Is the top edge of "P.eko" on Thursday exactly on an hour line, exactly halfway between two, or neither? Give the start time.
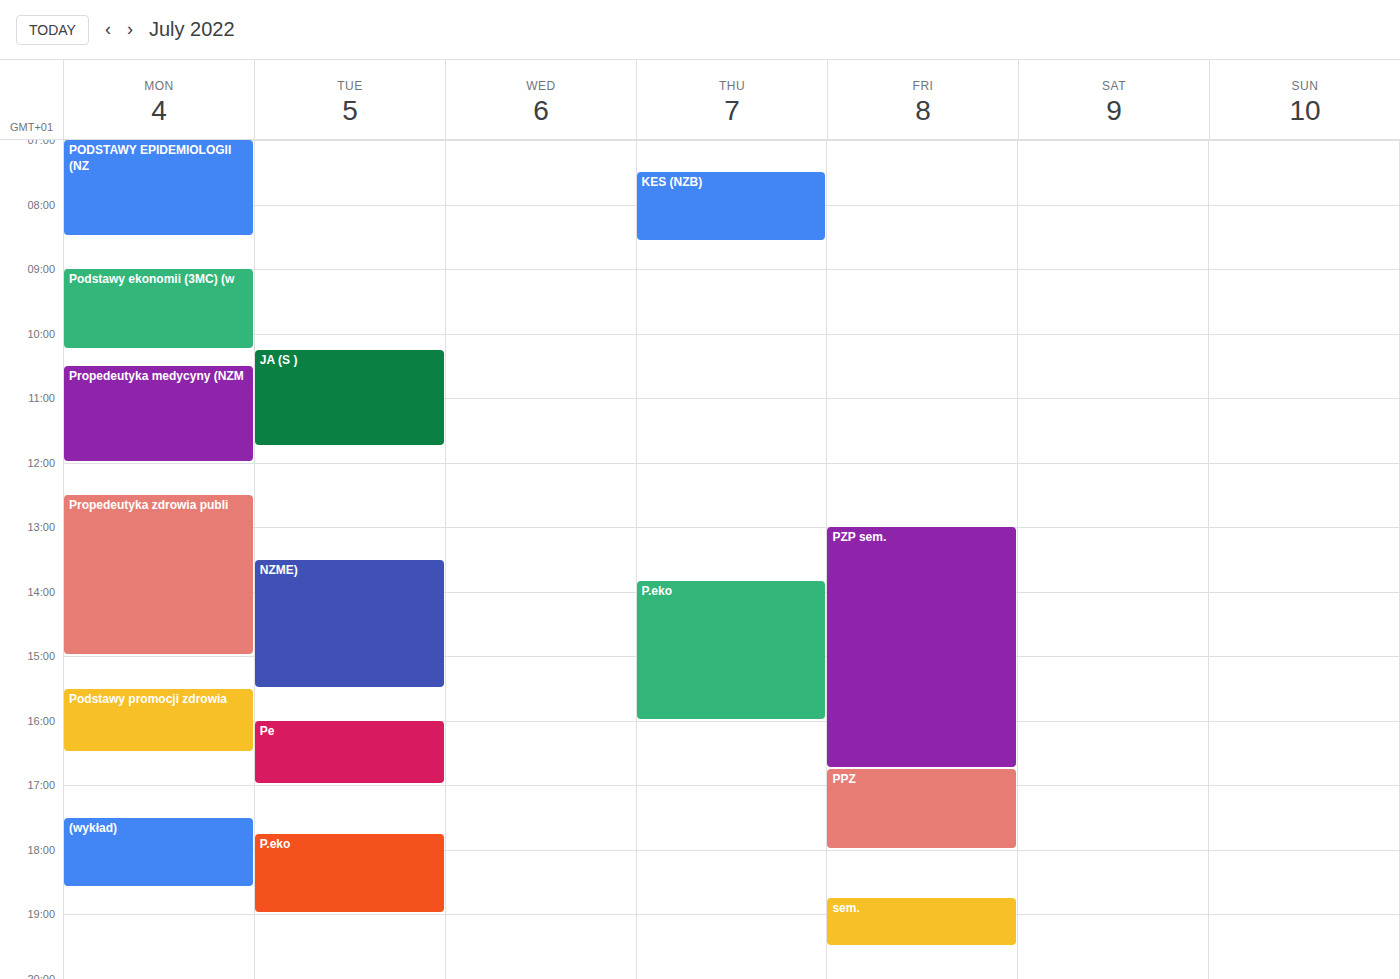
1:50 PM -- neither: 50 minutes below the 1 PM line and 10 minutes above the 2 PM line.